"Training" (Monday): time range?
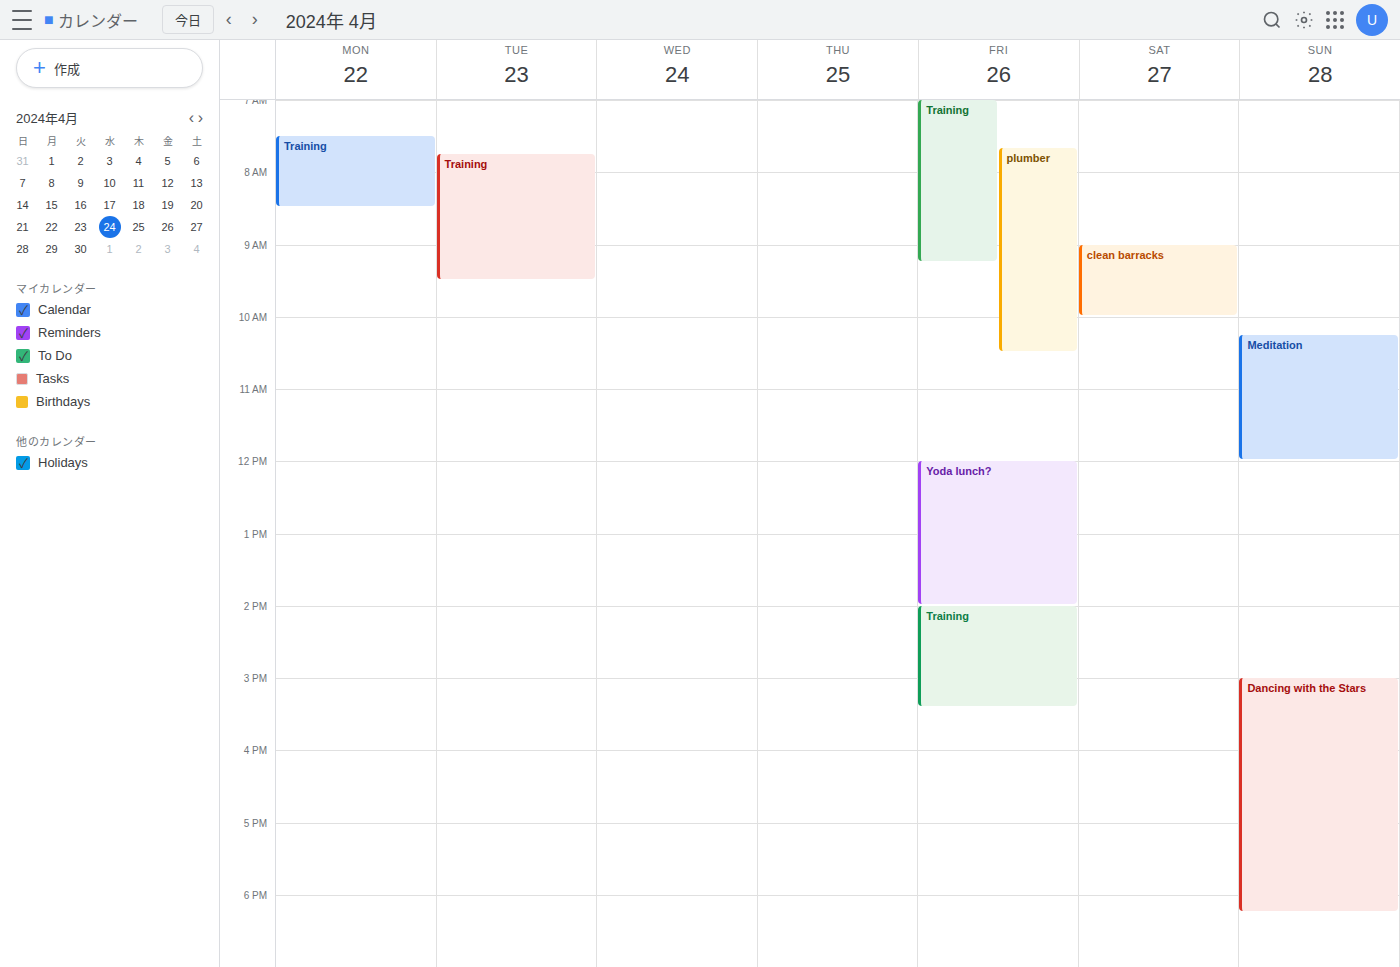
7:30 AM to 8:30 AM